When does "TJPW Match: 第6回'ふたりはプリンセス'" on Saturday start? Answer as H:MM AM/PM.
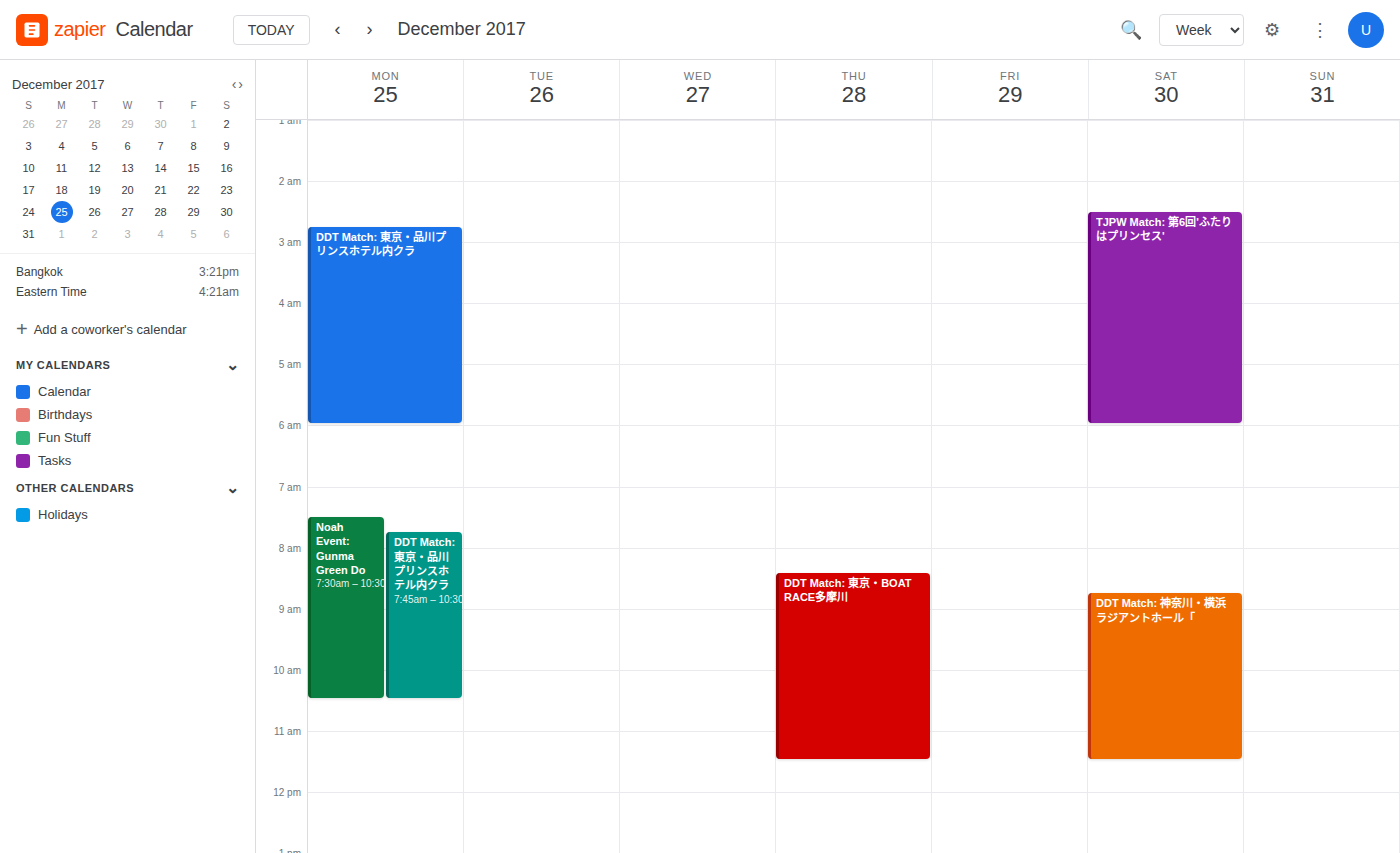
2:30 AM